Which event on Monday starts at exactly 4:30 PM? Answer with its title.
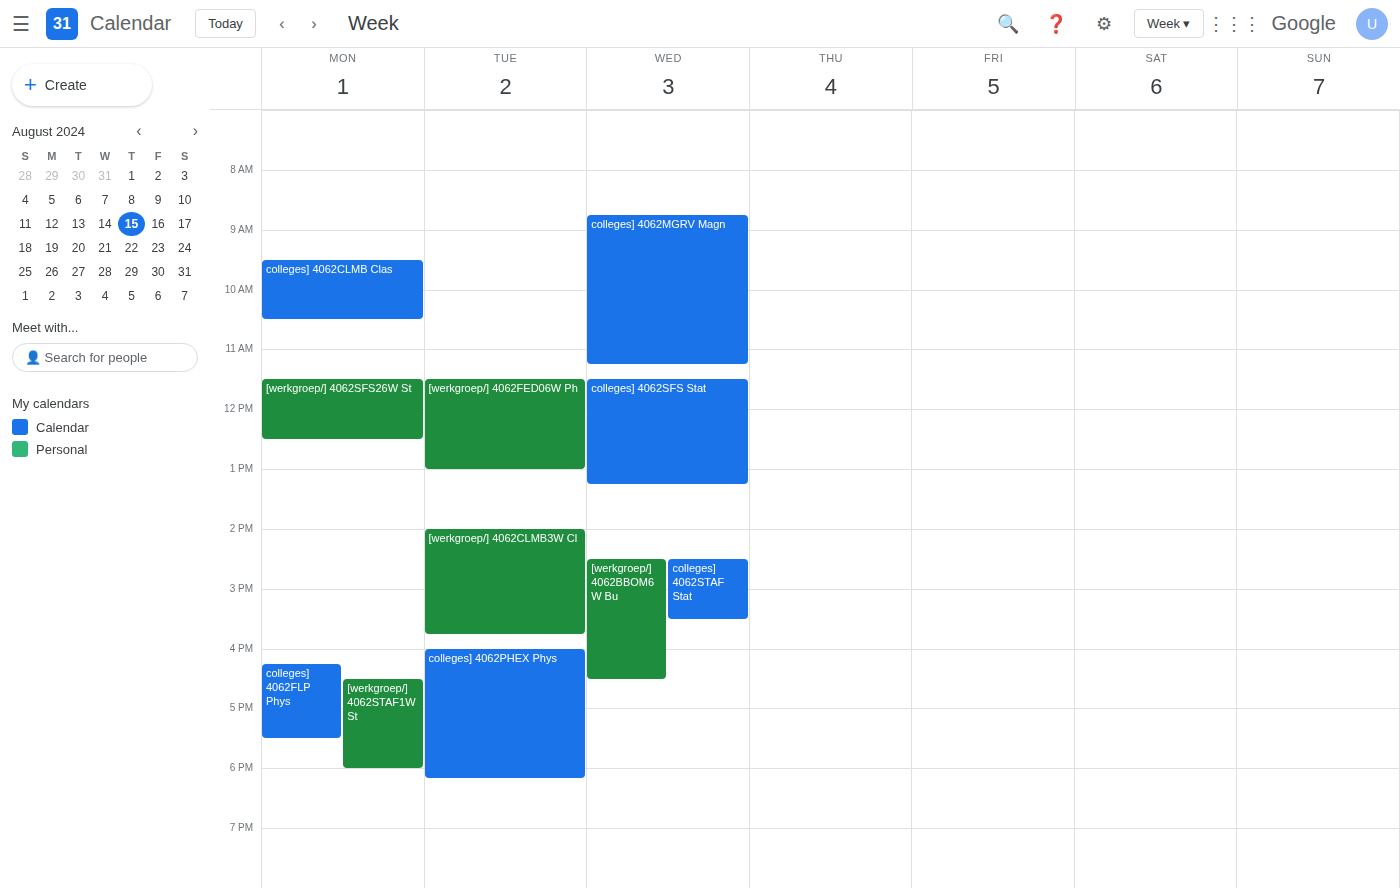
"[werkgroep/] 4062STAF1W St"